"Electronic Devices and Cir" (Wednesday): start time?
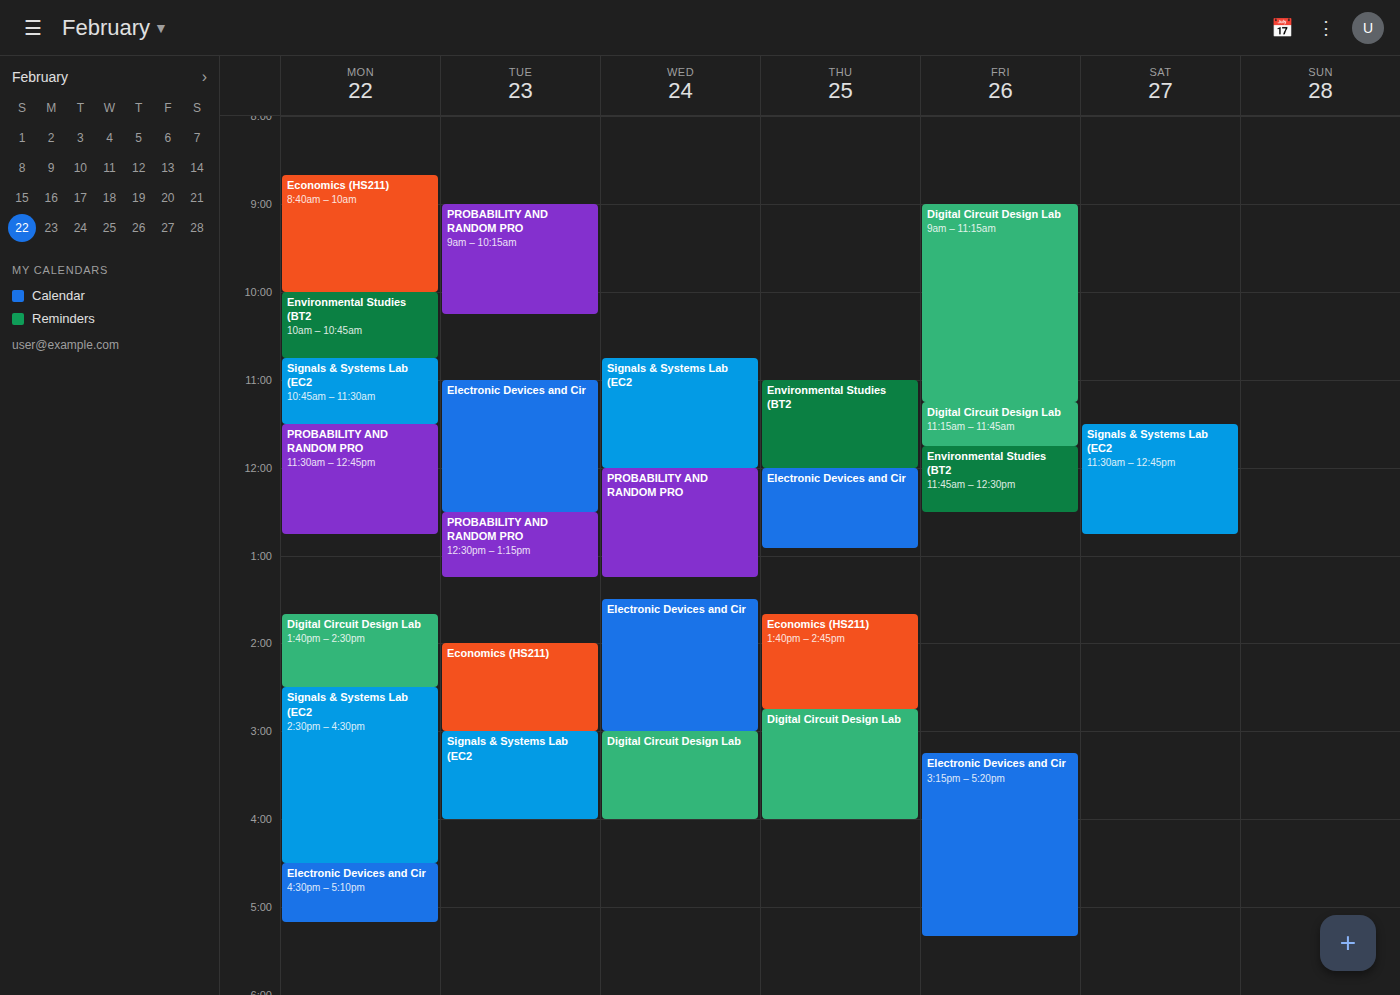
1:30 PM